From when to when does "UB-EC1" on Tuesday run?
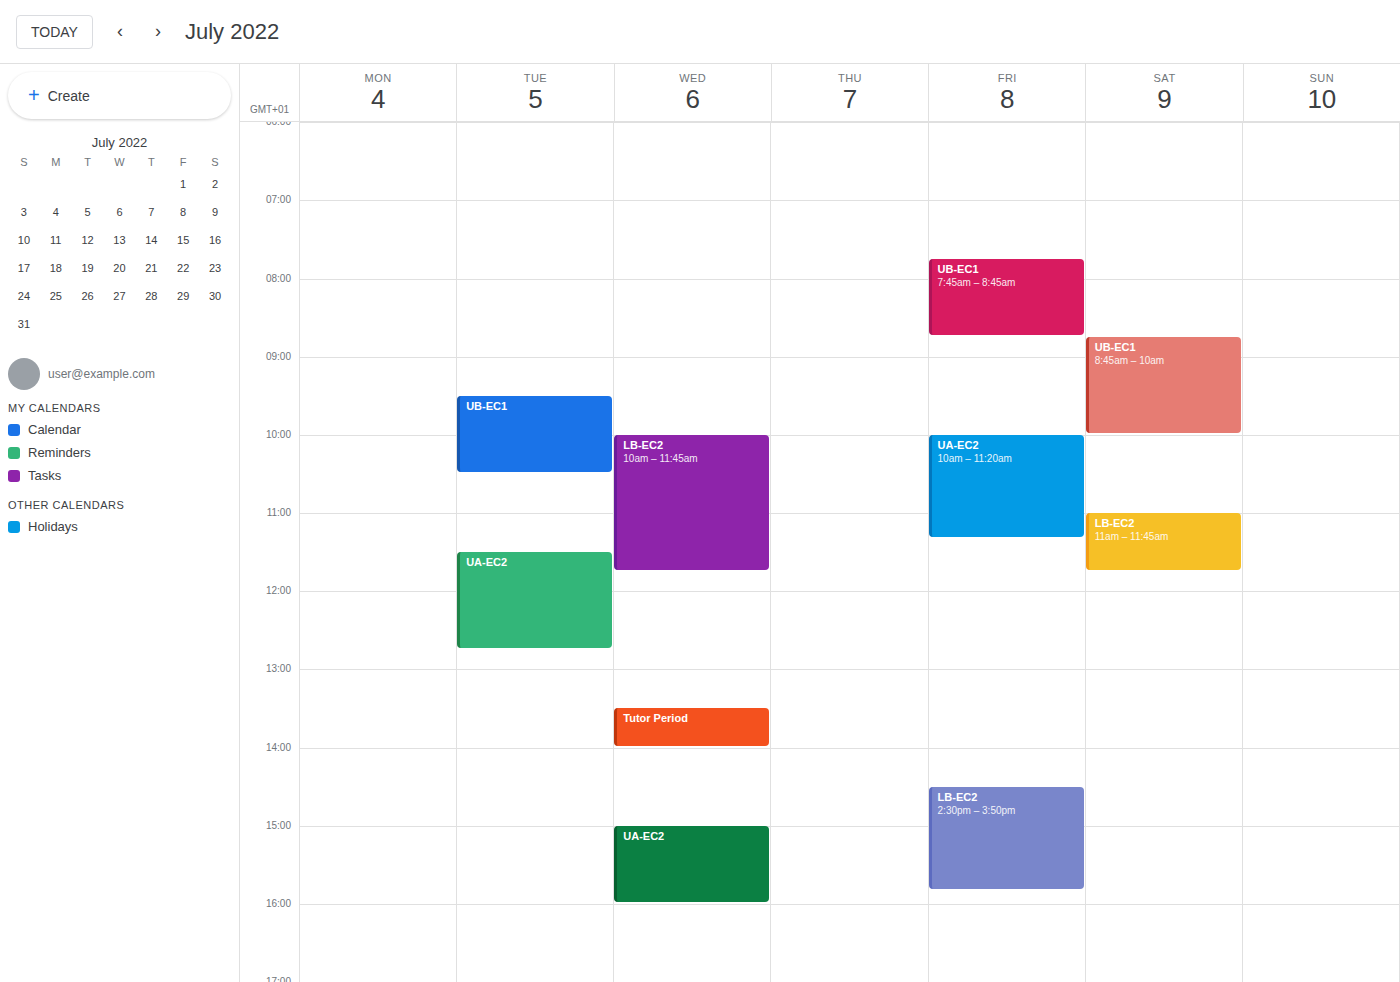
09:30 to 10:30